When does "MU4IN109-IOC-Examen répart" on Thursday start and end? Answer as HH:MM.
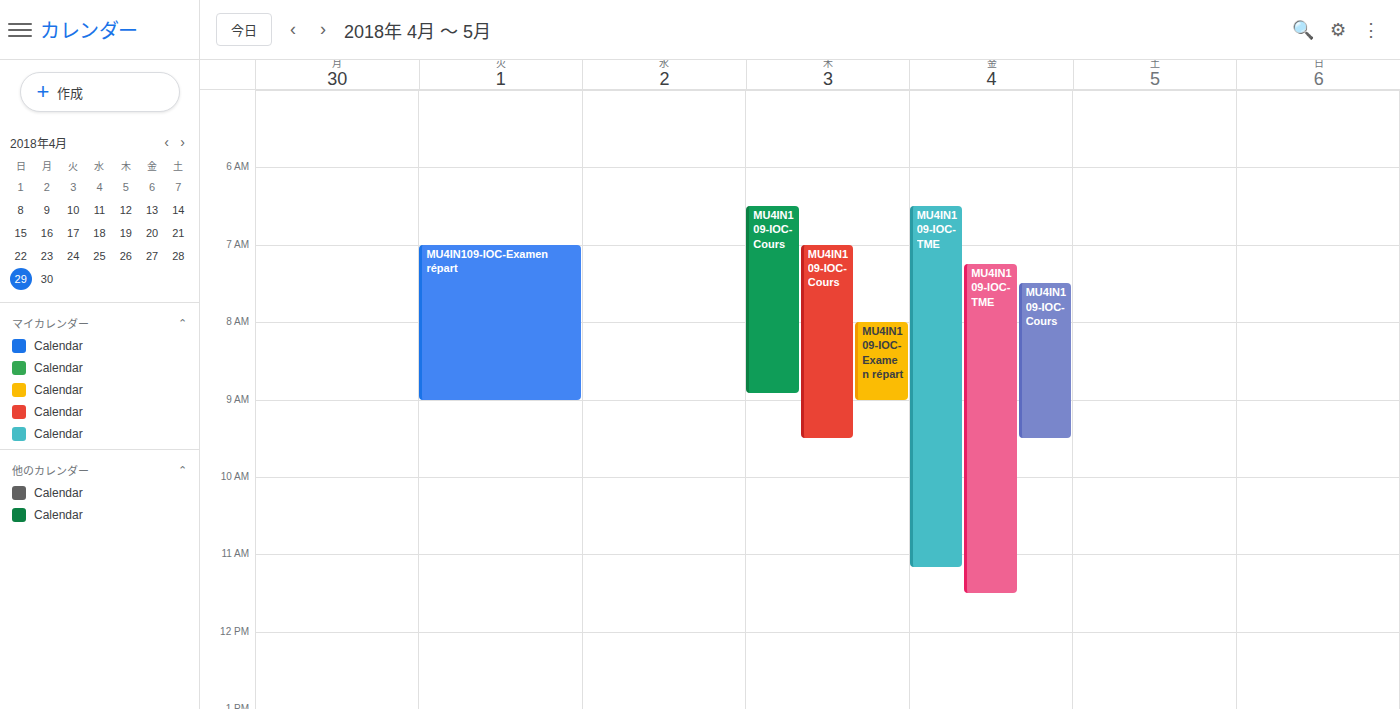
08:00 to 09:00